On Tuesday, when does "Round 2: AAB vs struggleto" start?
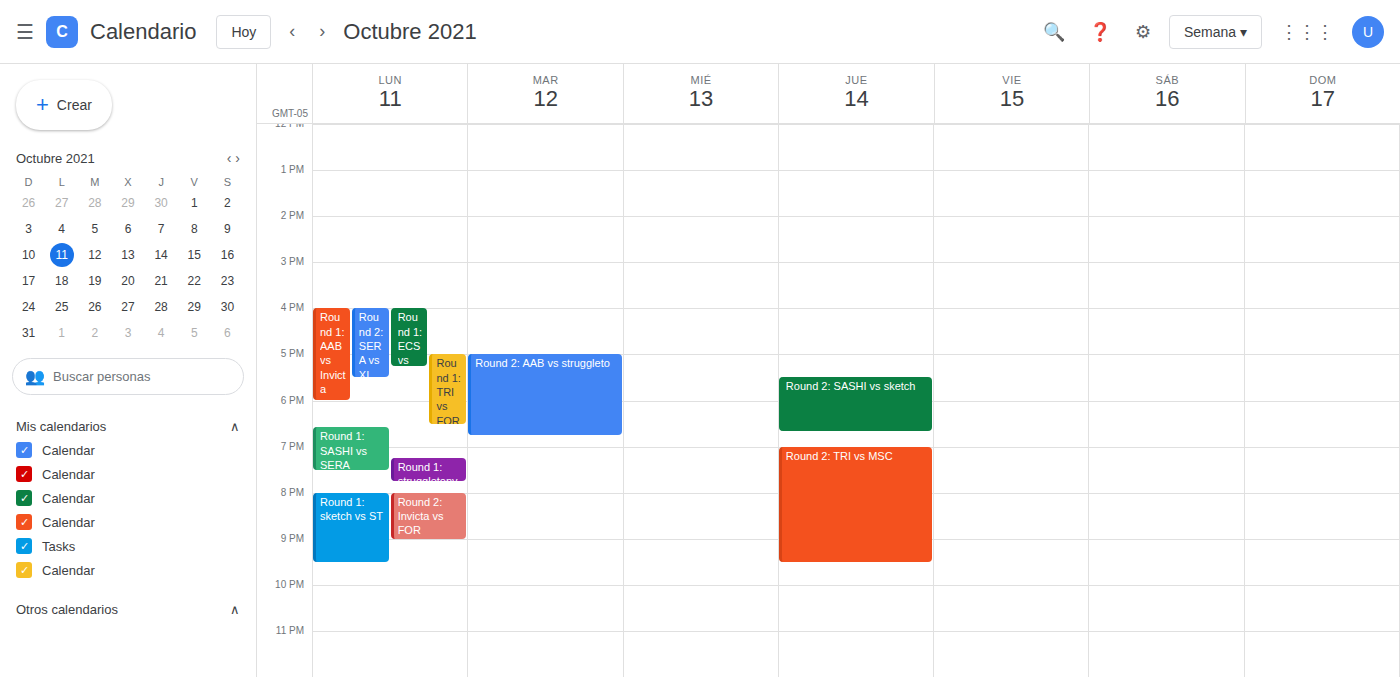
5:00 PM